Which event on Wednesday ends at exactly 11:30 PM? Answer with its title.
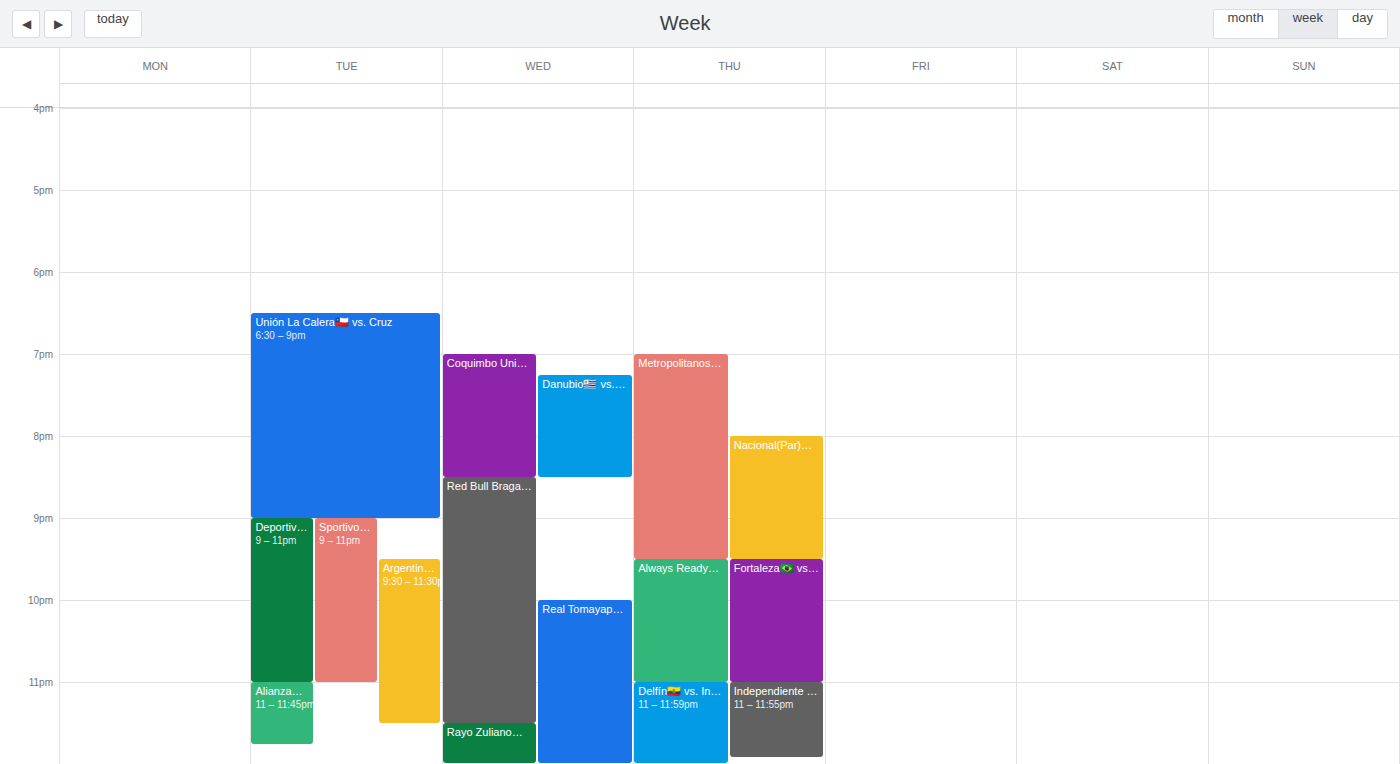
"Red Bull Bragantino🇧🇷 vs."